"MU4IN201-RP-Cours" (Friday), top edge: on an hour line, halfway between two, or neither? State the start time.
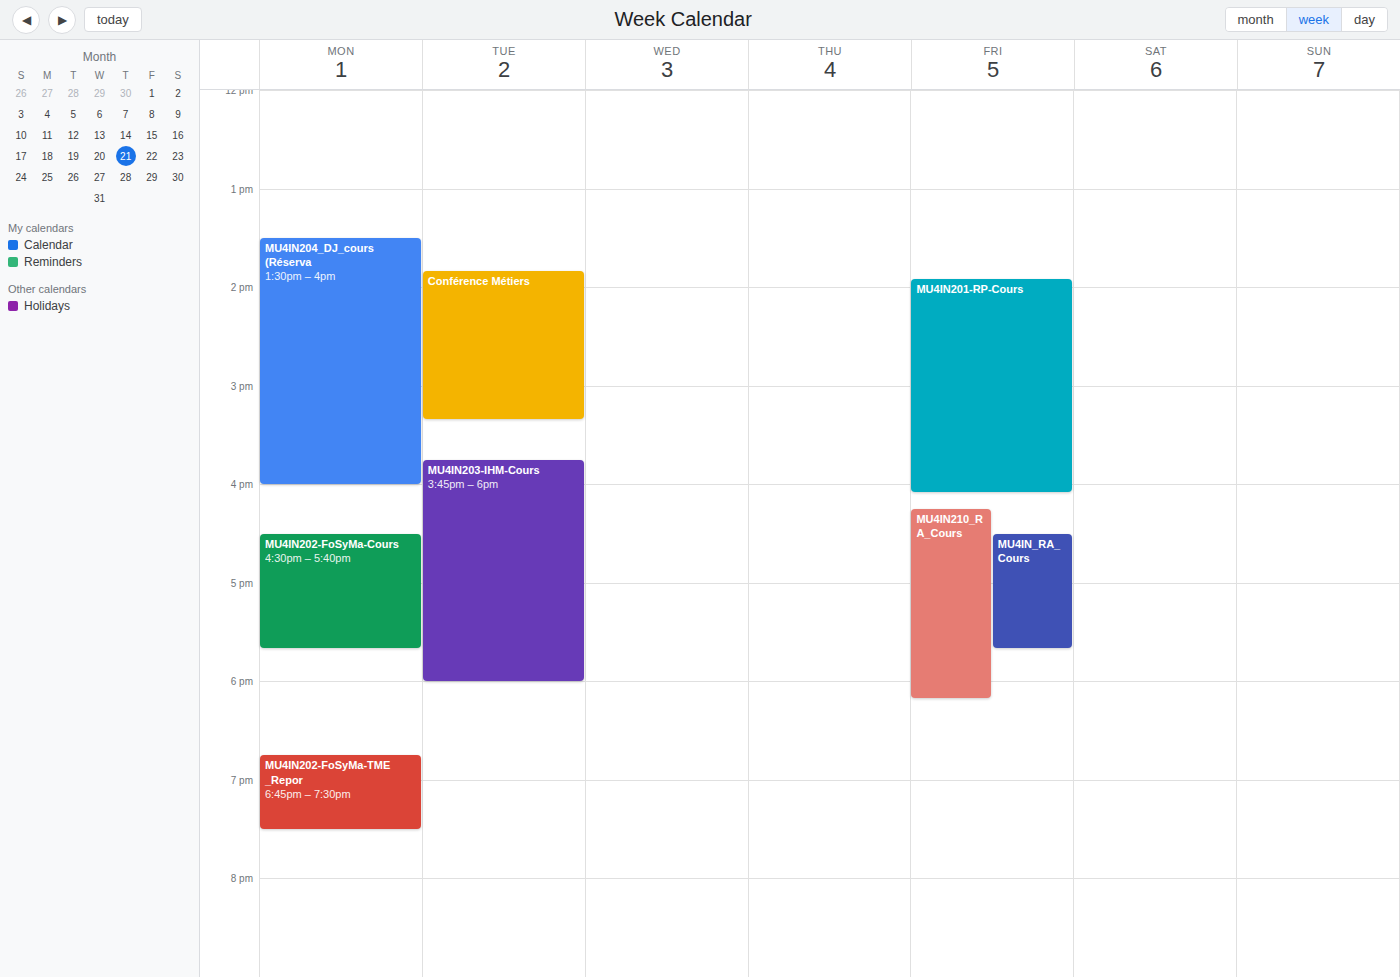
1:55 PM -- neither: 55 minutes below the 1 PM line and 5 minutes above the 2 PM line.